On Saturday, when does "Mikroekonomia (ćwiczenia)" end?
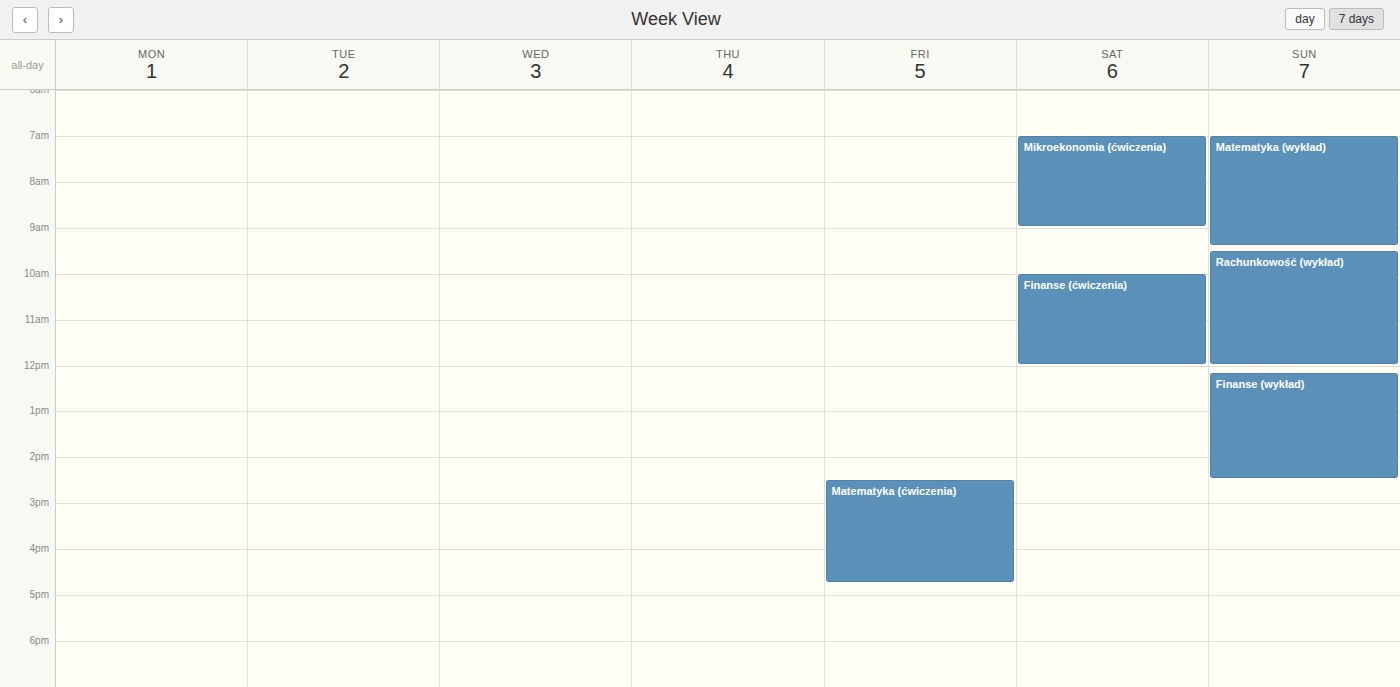
09:00